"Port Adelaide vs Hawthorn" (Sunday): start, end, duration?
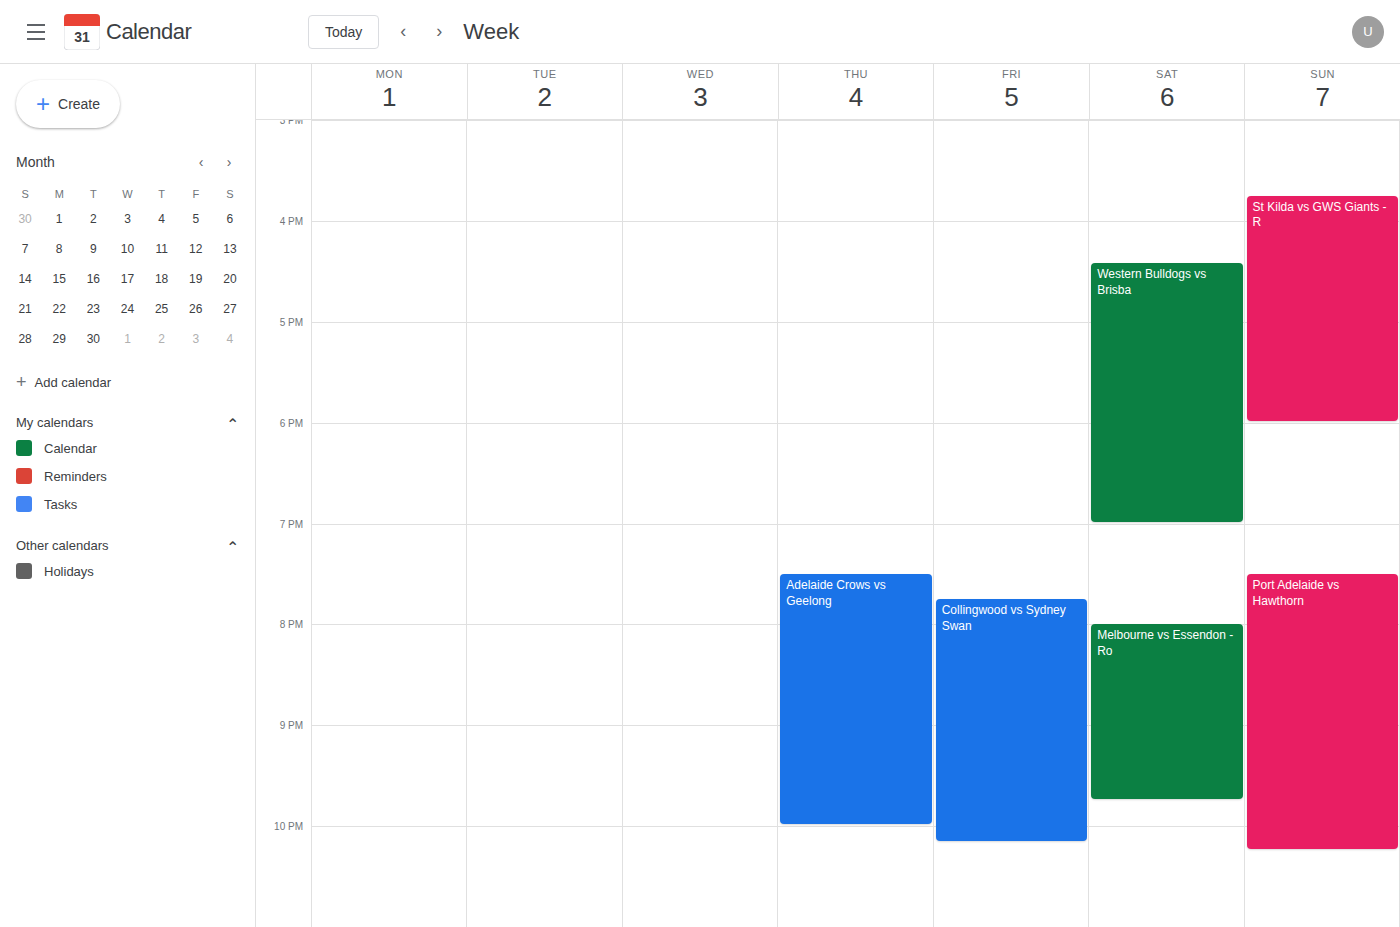
7:30 PM to 10:15 PM, 2 hours 45 minutes